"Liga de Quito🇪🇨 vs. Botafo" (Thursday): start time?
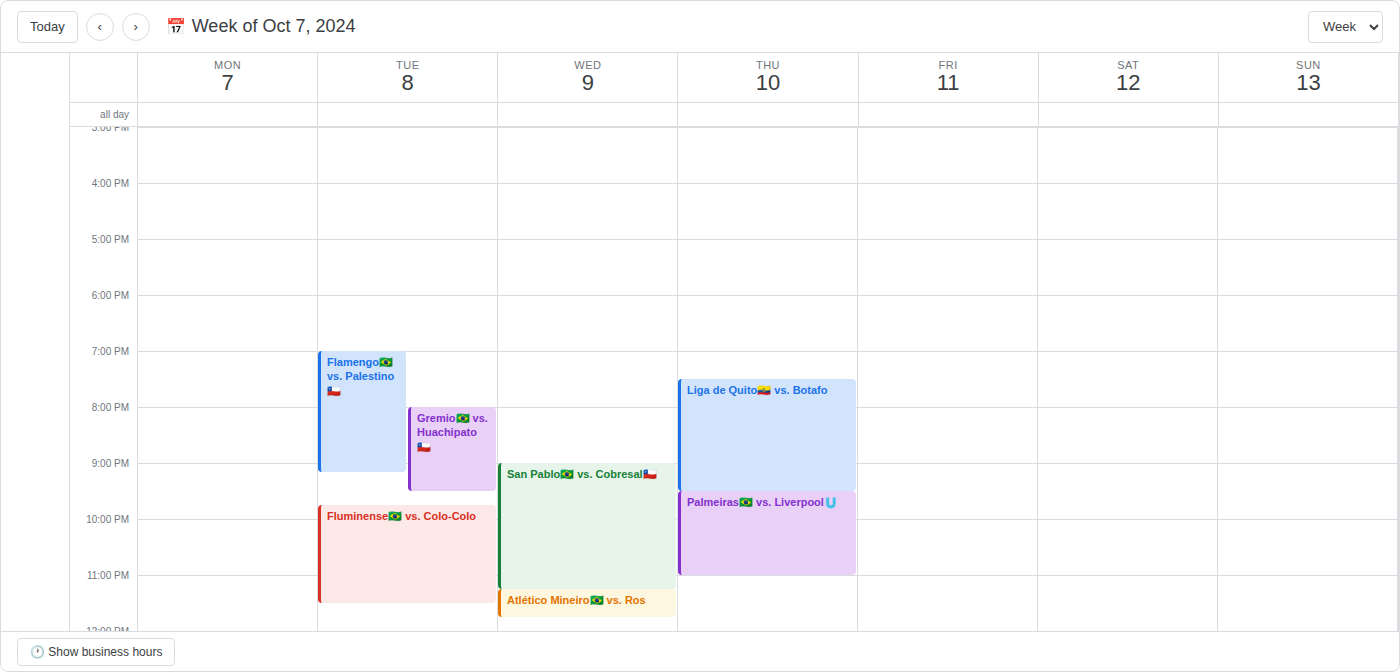
7:30 PM